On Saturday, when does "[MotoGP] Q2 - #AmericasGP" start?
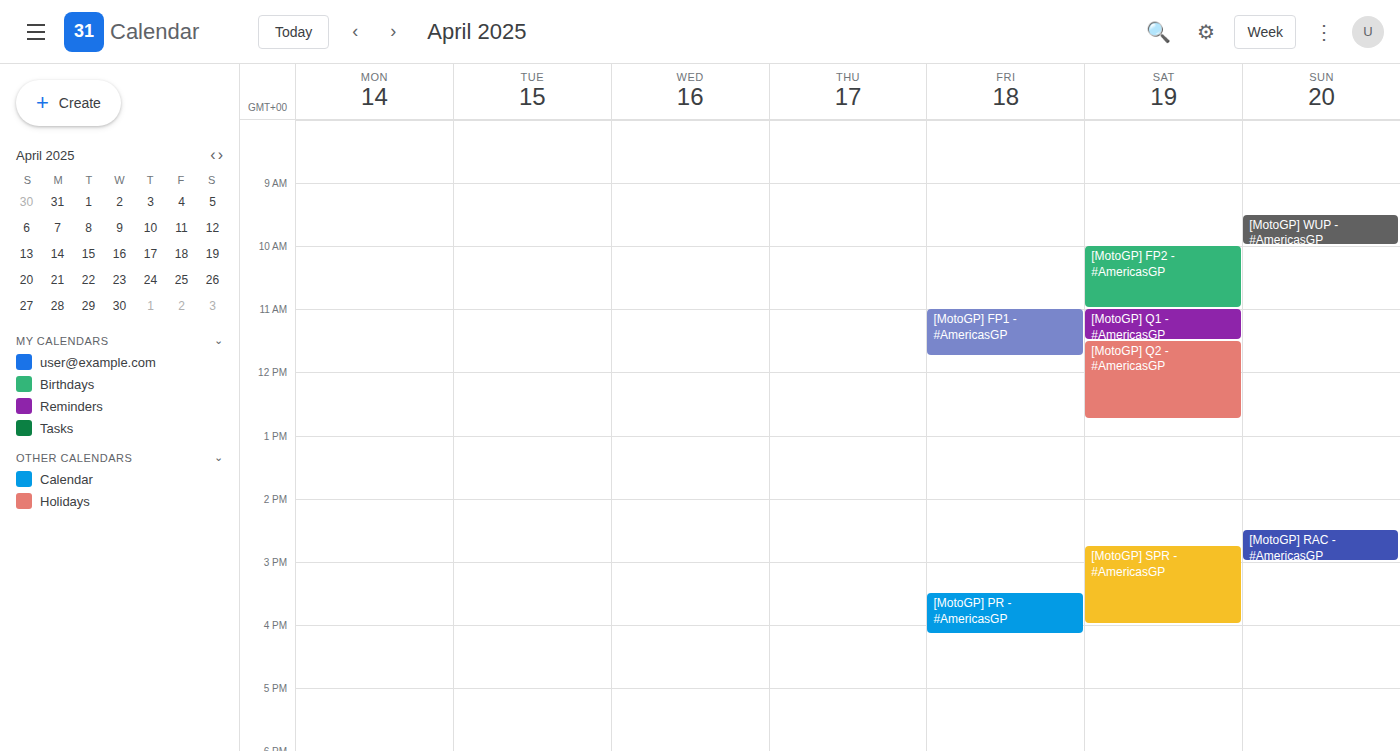
11:30 AM